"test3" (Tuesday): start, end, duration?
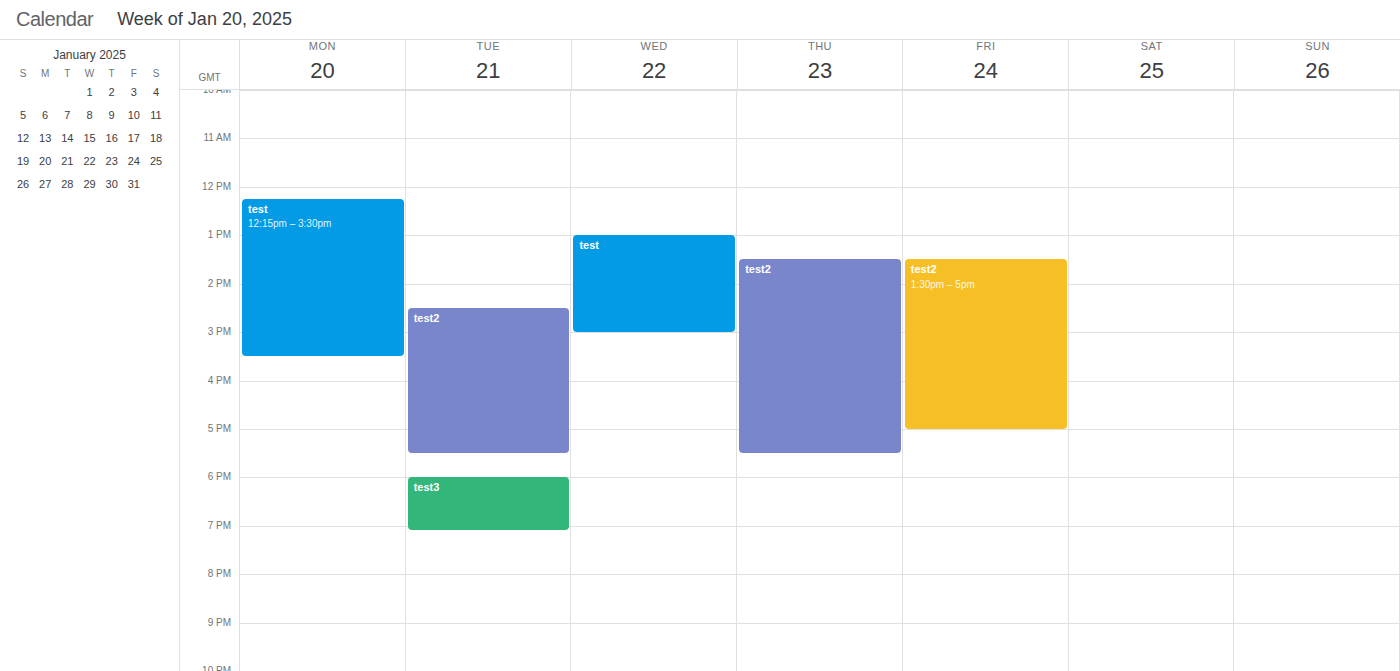
6:00 PM to 7:05 PM, 1 hour 5 minutes